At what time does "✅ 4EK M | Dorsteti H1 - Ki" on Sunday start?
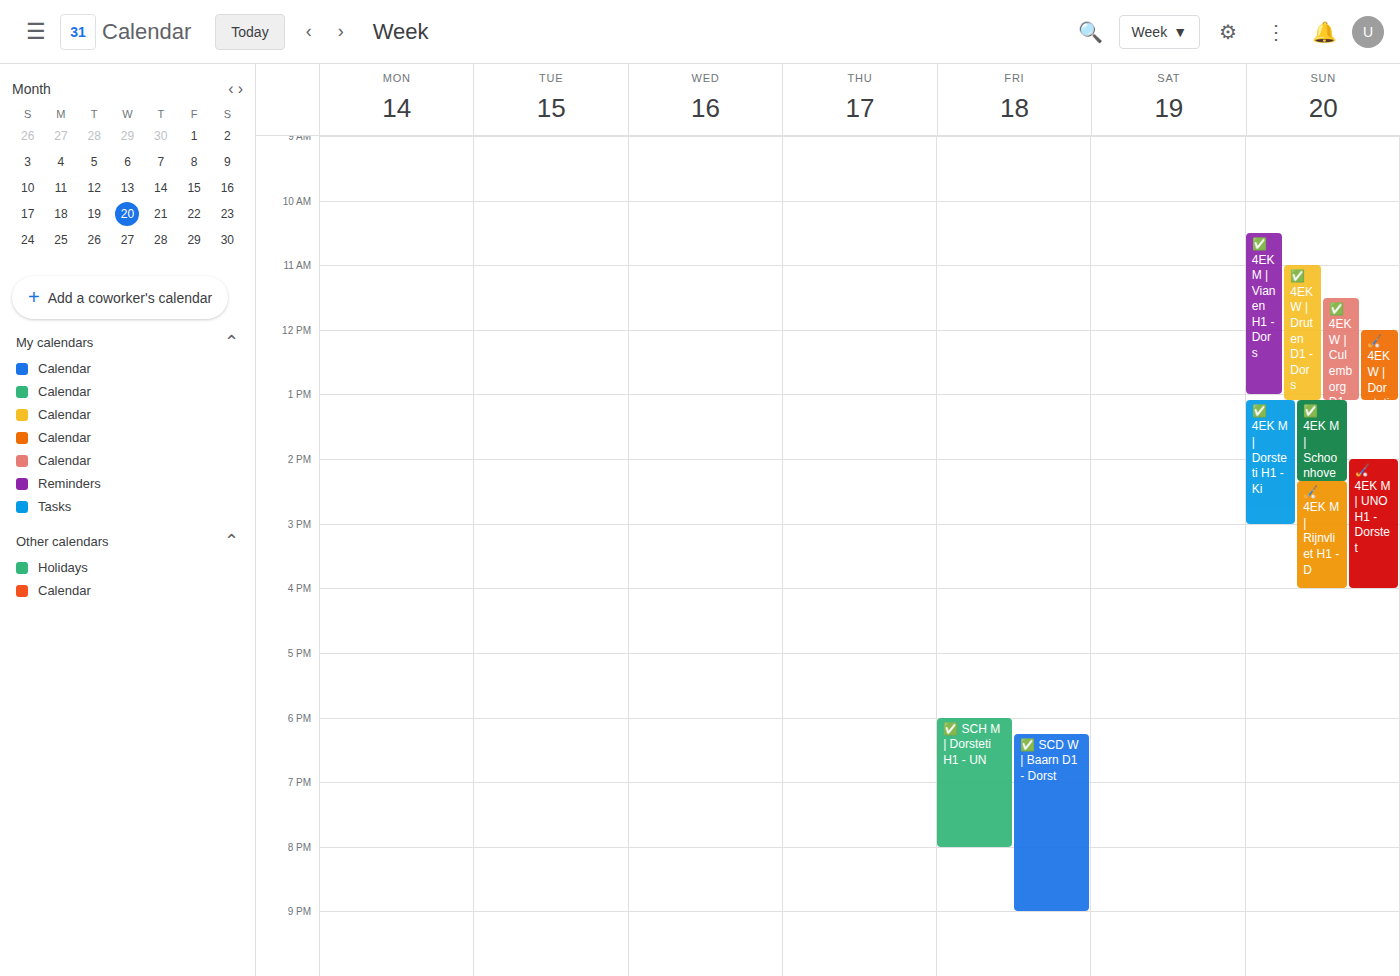
1:05 PM